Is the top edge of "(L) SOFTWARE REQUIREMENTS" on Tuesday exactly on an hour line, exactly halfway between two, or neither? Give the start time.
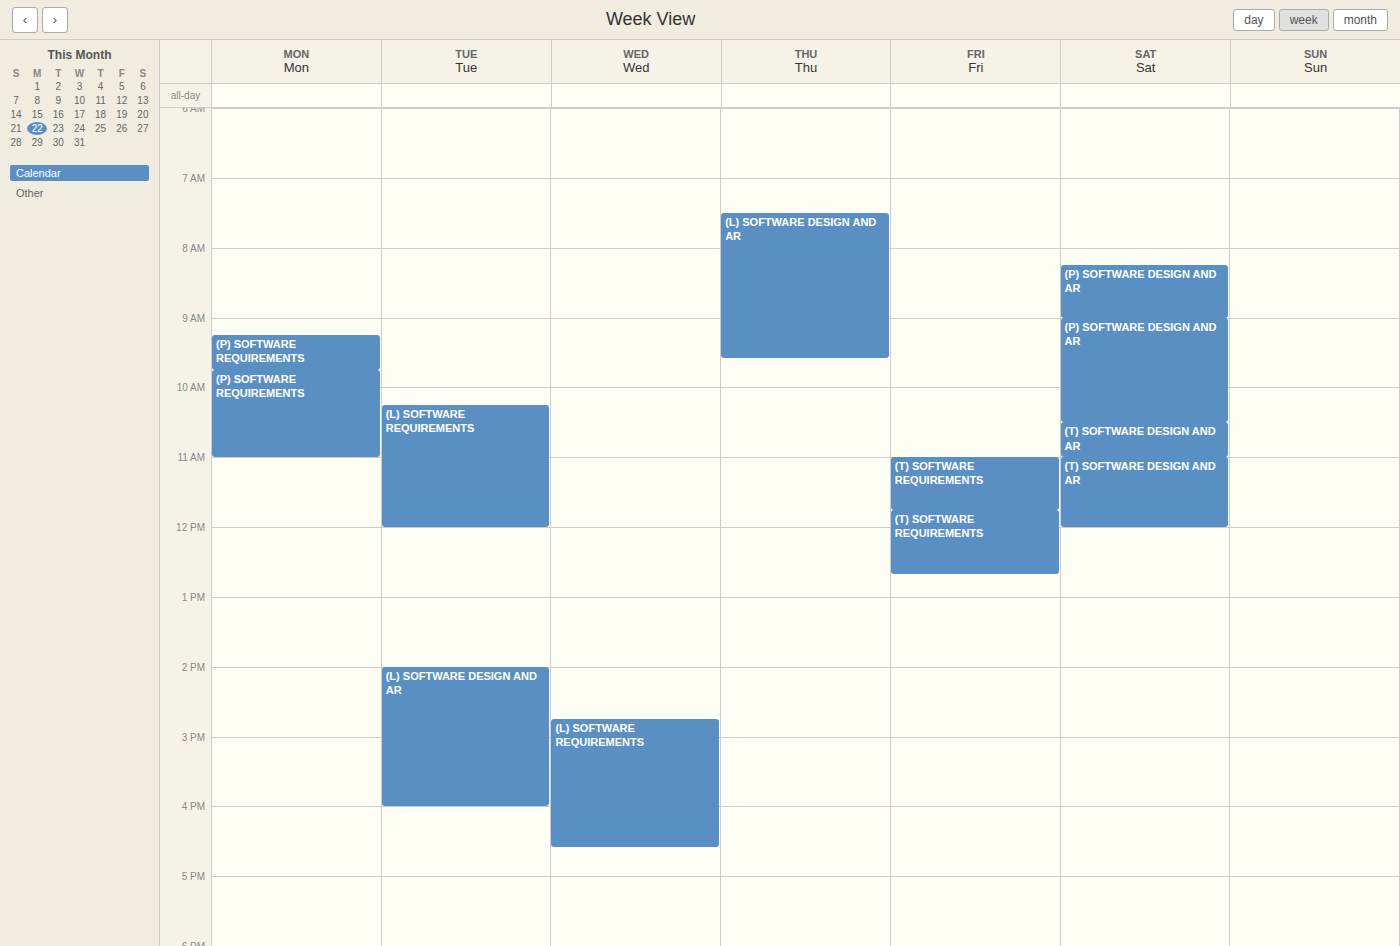
10:15 AM -- neither: a quarter of the way from the 10 AM line to the 11 AM line.